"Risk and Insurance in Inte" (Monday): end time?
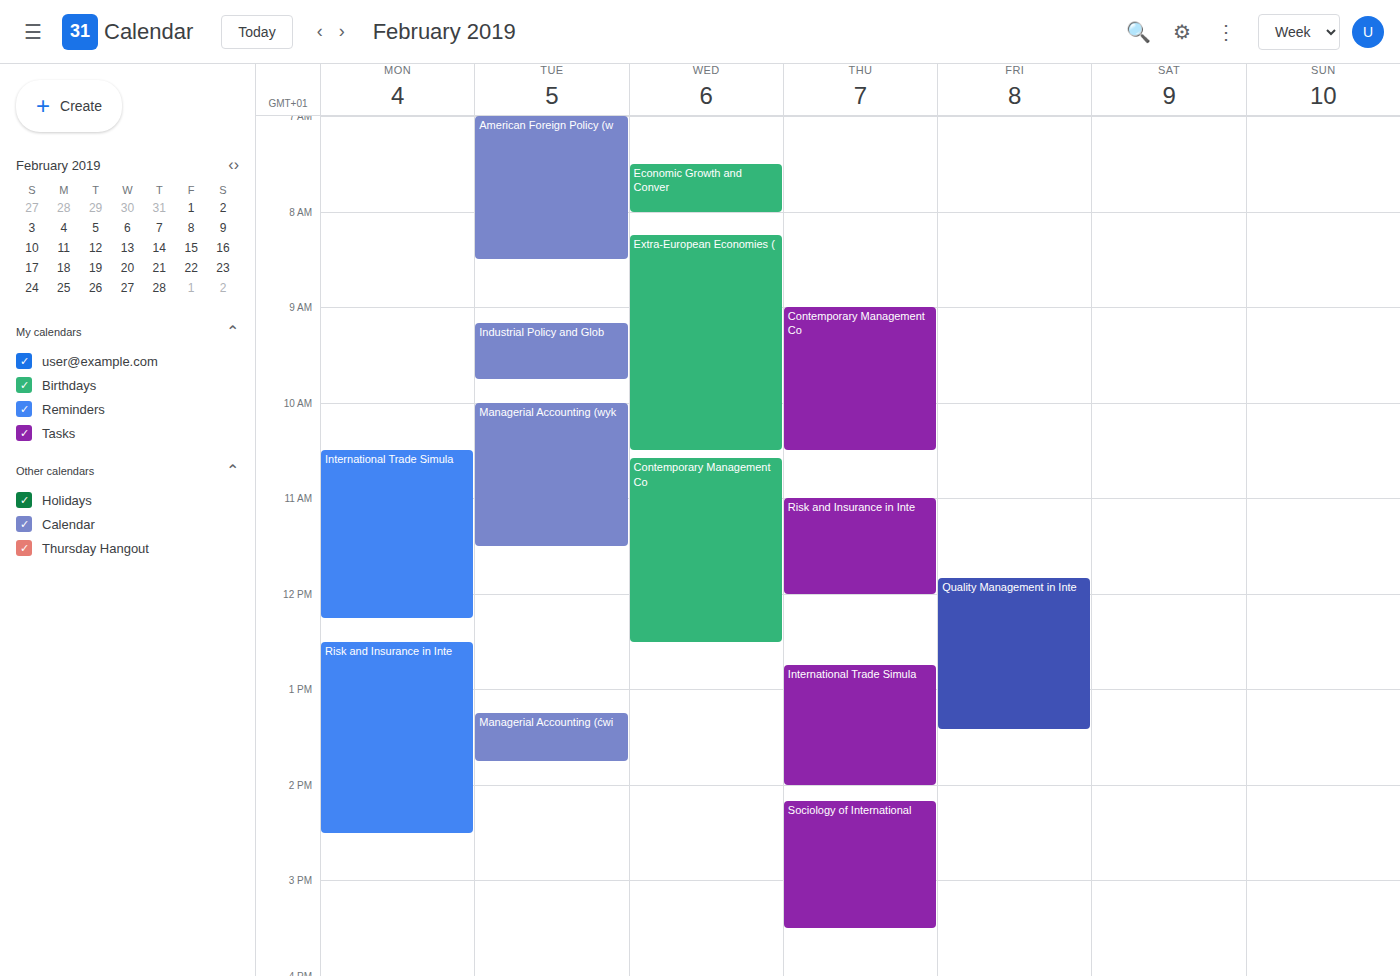
2:30 PM